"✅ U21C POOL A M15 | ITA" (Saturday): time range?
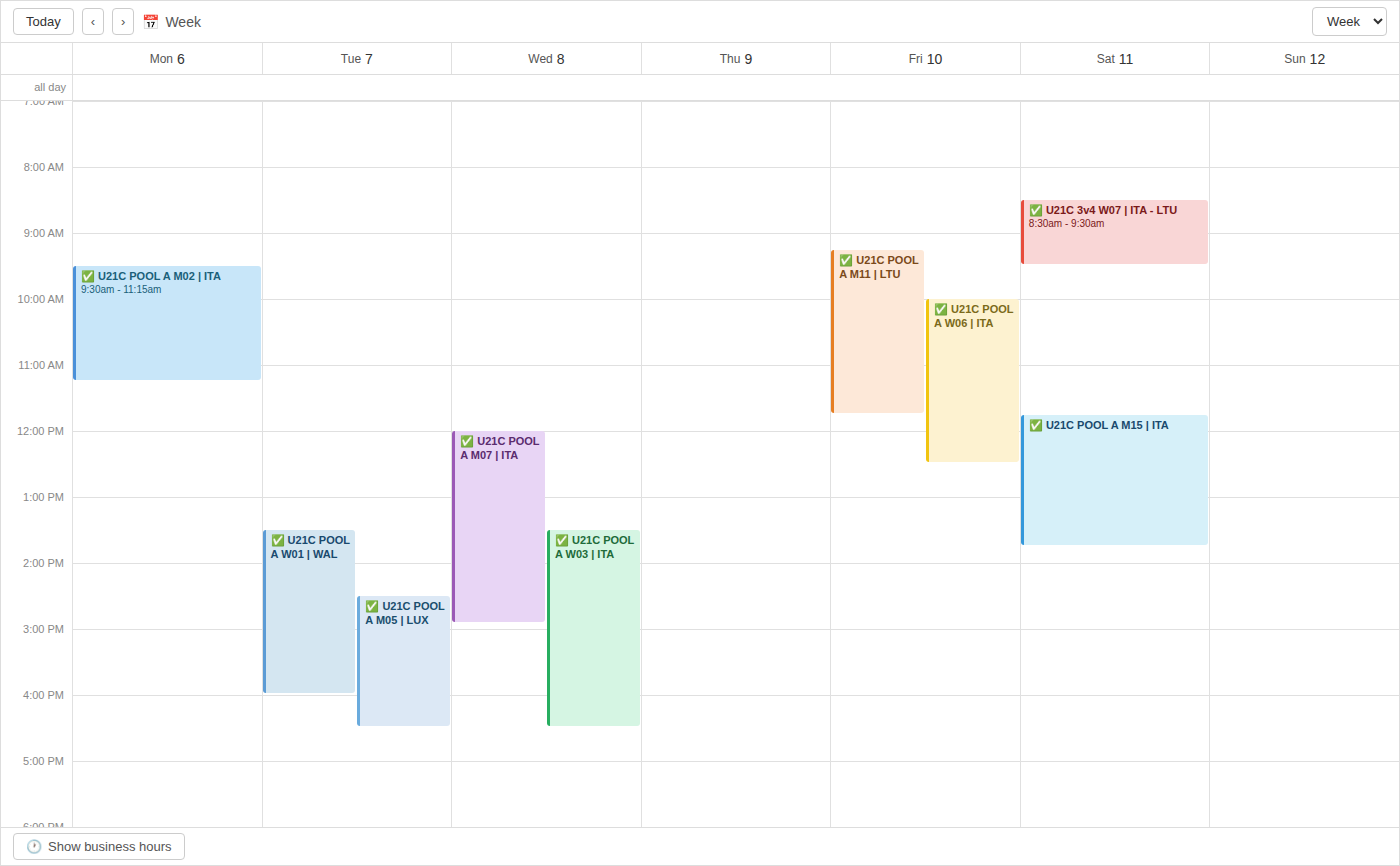
11:45 AM to 1:45 PM